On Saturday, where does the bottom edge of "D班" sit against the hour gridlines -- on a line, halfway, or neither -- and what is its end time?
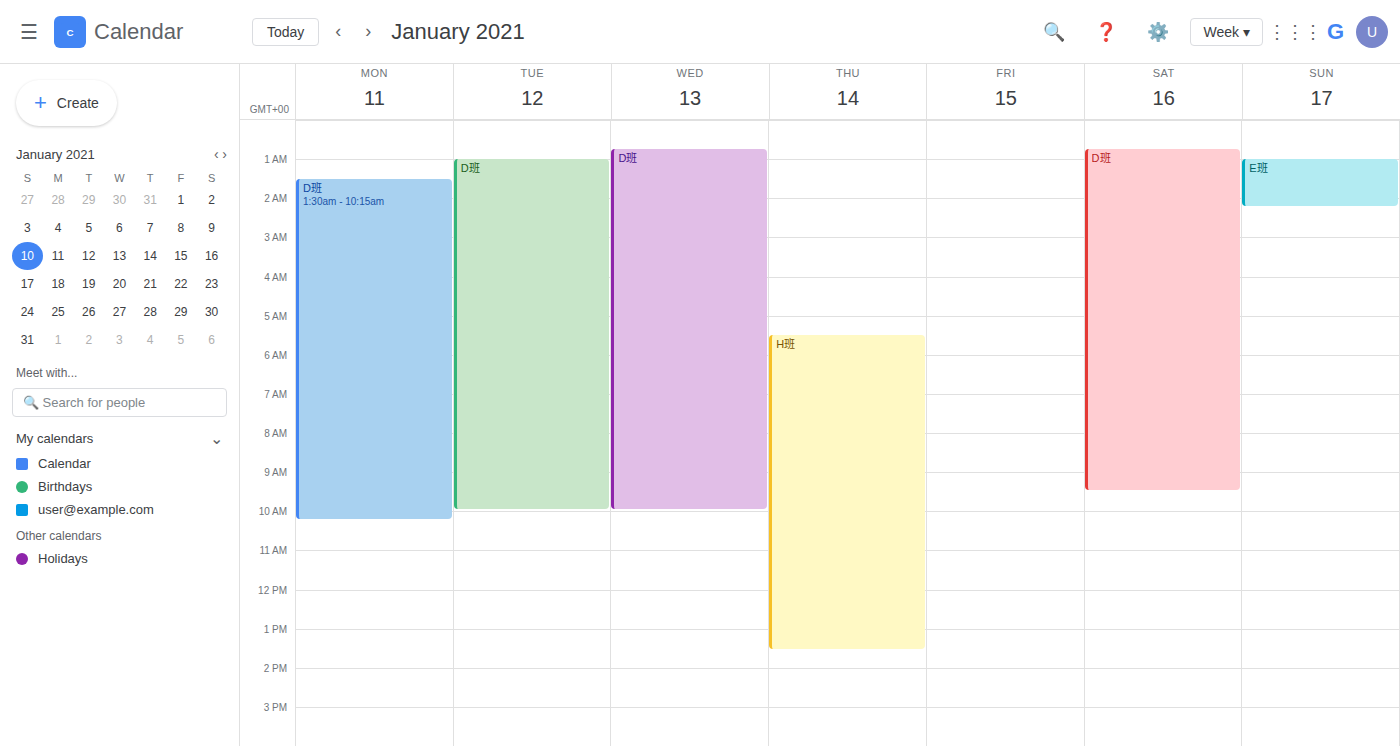
9:30 AM -- halfway between the 9 AM and 10 AM lines.